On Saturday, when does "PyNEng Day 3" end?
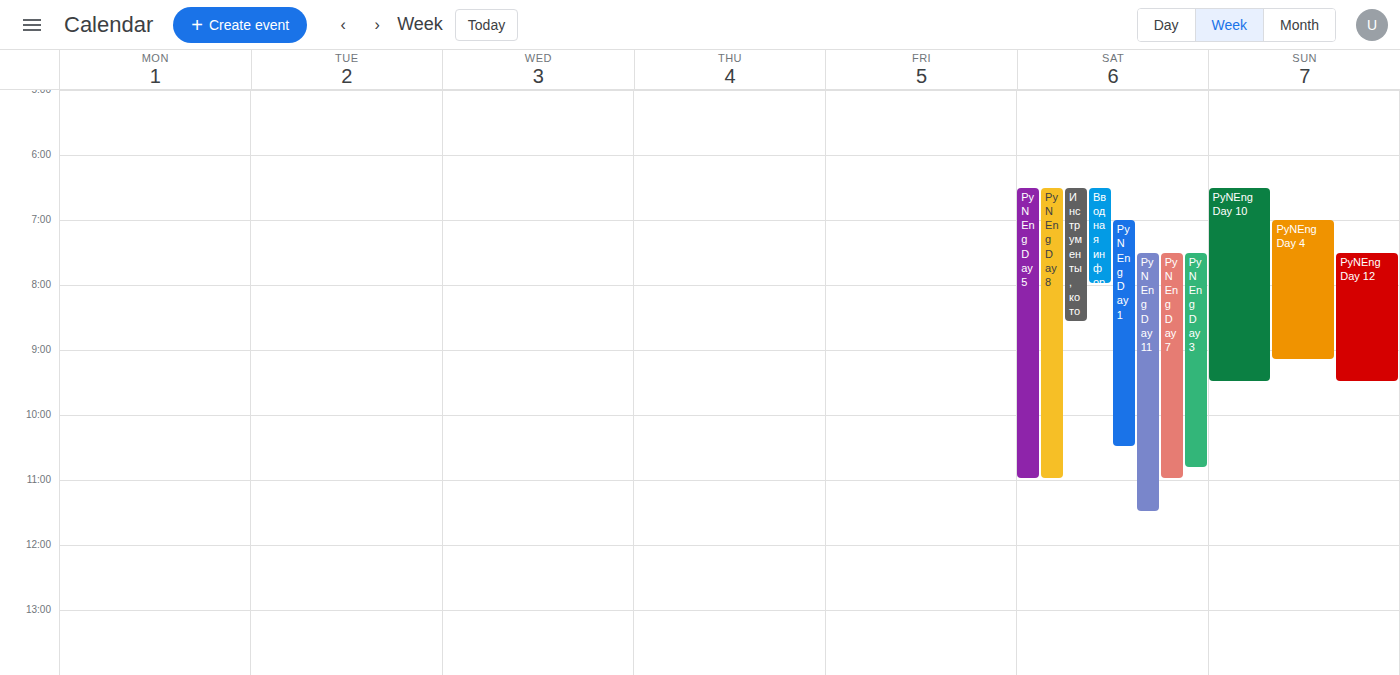
10:50 AM